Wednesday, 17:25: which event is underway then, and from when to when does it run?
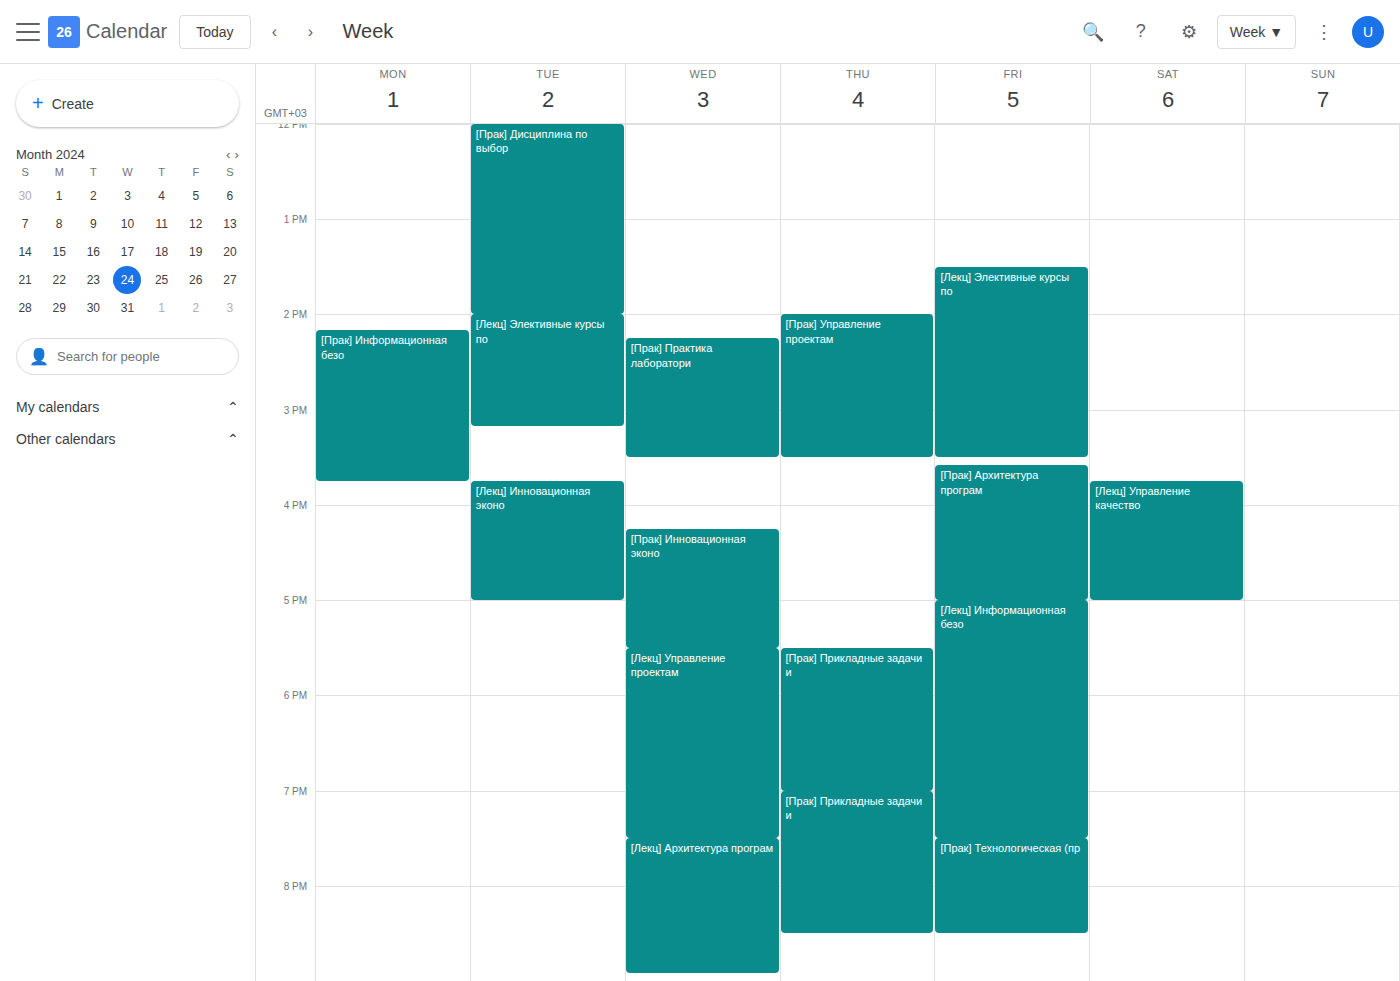
"[Прак] Инновационная эконо", 16:15 to 17:30